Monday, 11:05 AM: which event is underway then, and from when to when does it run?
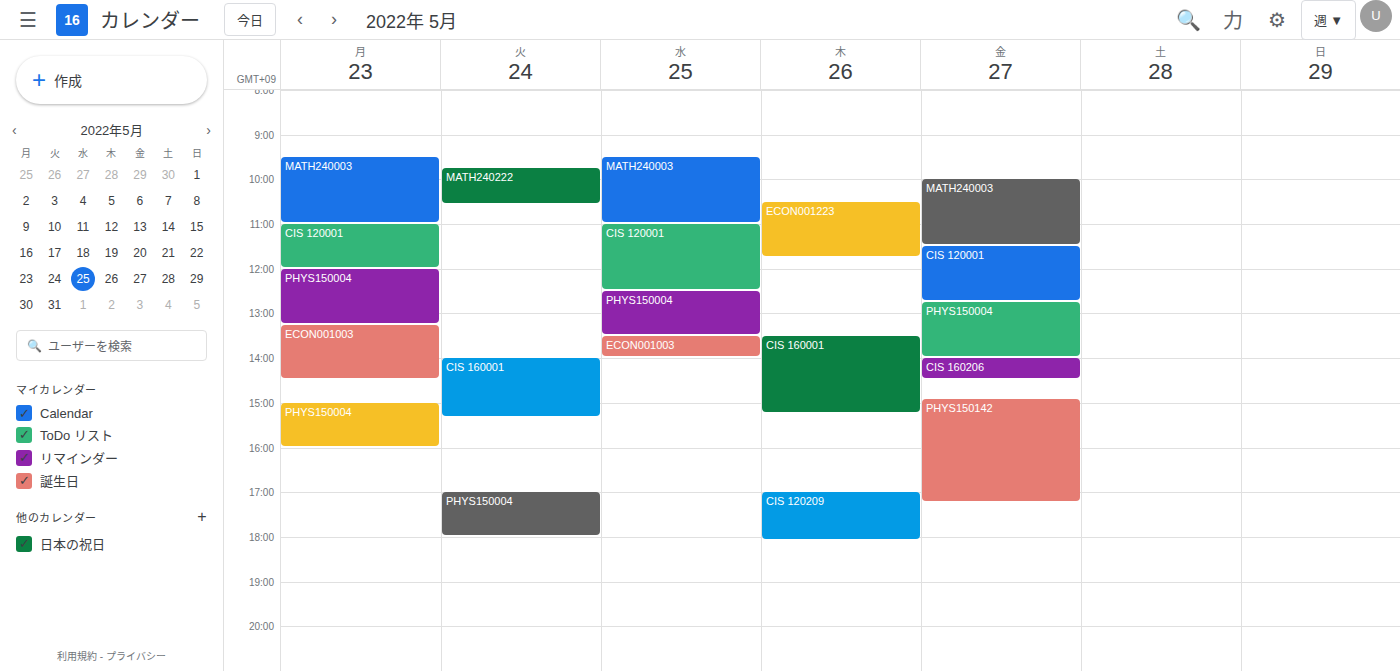
"CIS 120001", 11:00 AM to 12:00 PM